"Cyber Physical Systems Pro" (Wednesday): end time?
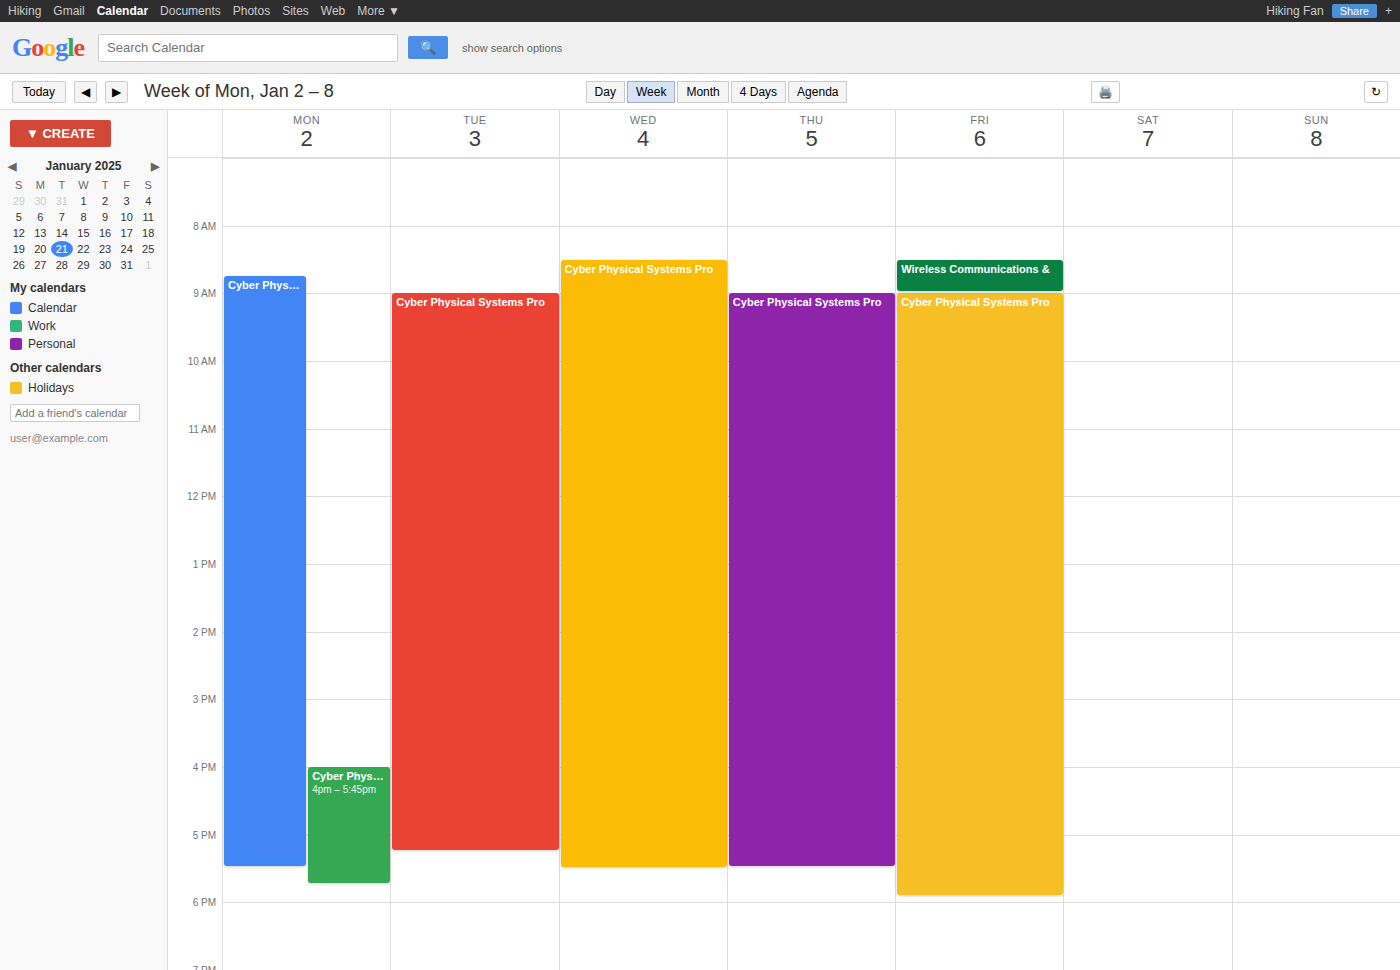
5:30 PM